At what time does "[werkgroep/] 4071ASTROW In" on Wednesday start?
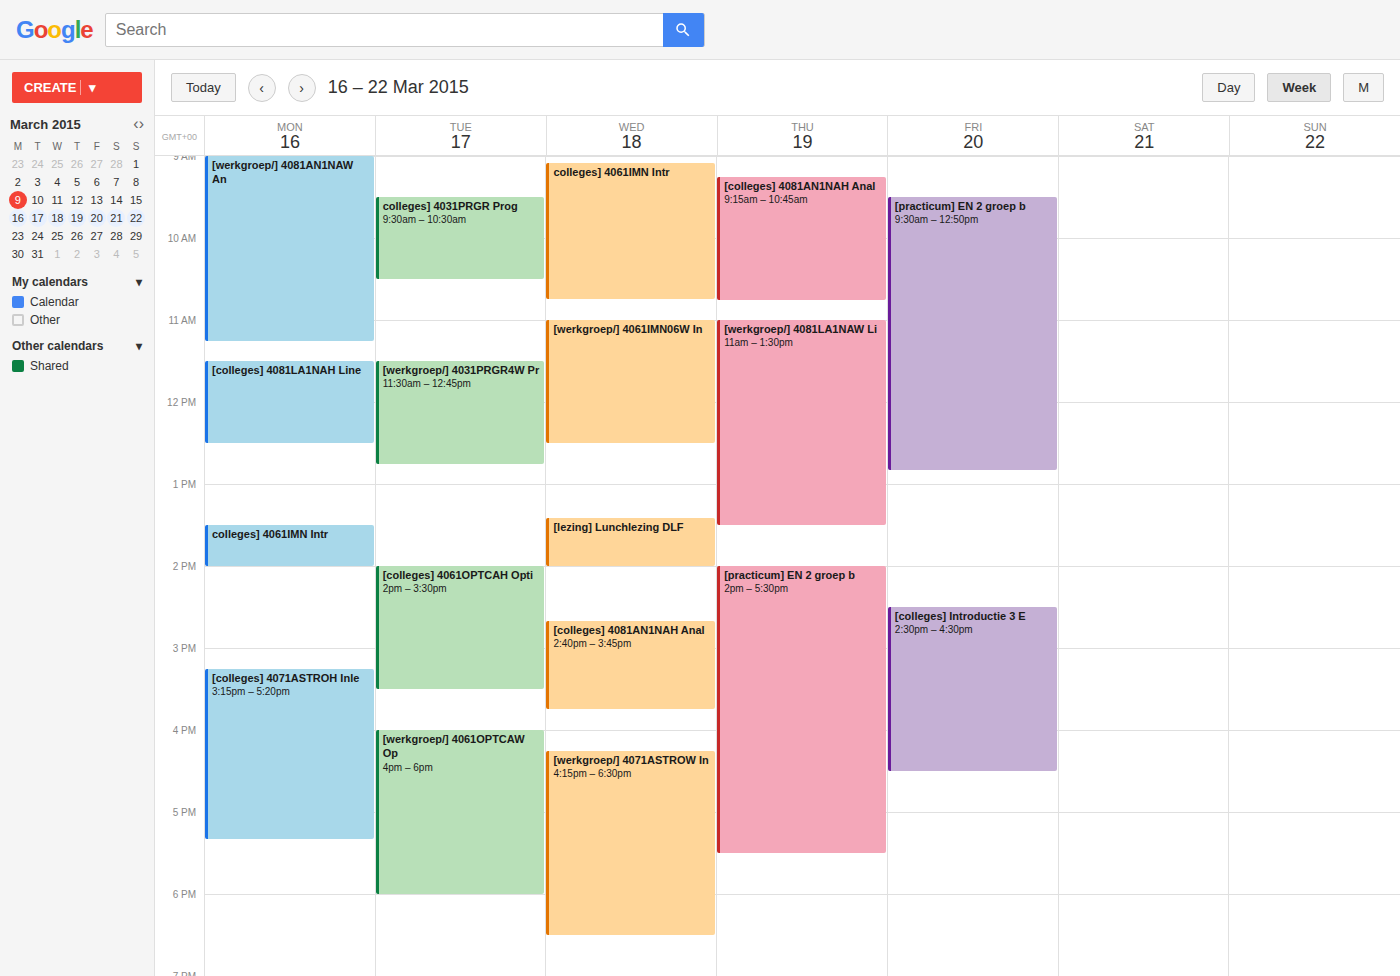
4:15 PM